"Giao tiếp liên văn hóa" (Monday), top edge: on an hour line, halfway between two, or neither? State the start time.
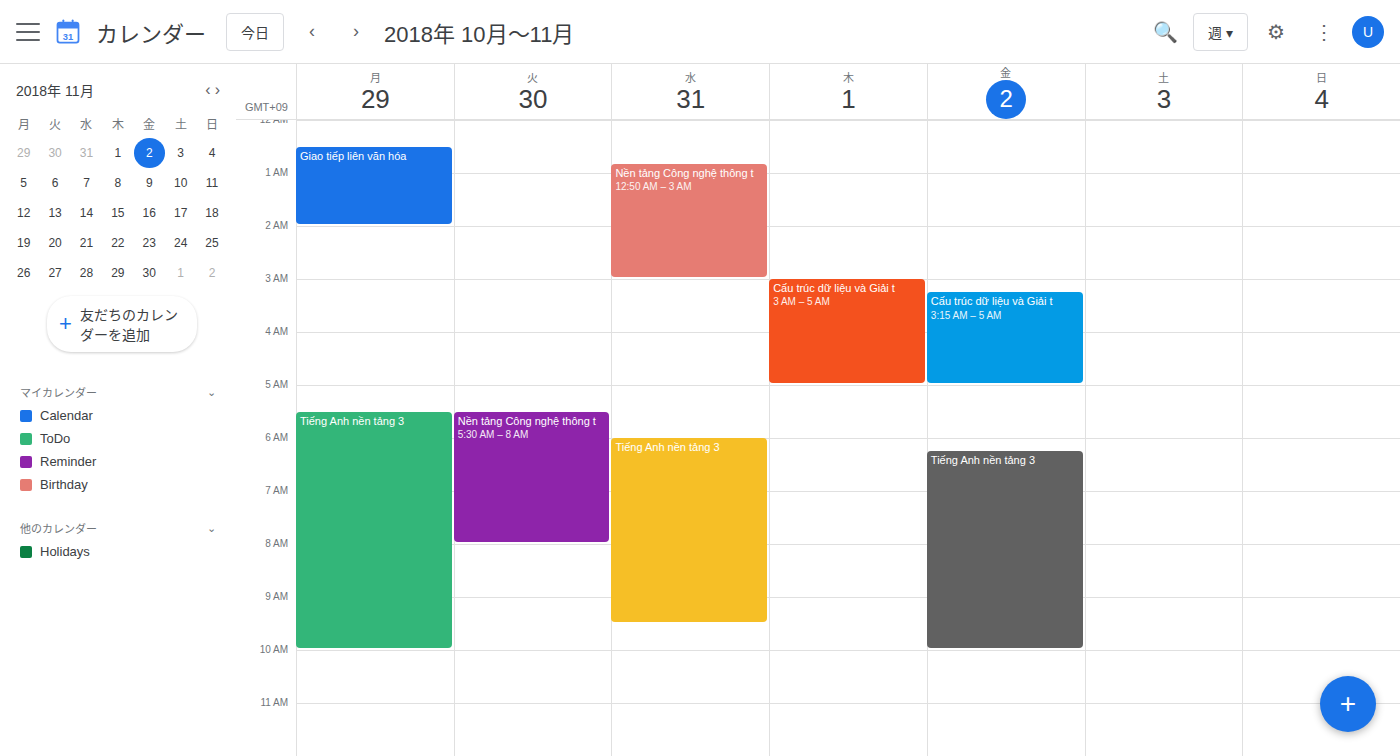
12:30 AM -- halfway between the 12 AM and 1 AM lines.